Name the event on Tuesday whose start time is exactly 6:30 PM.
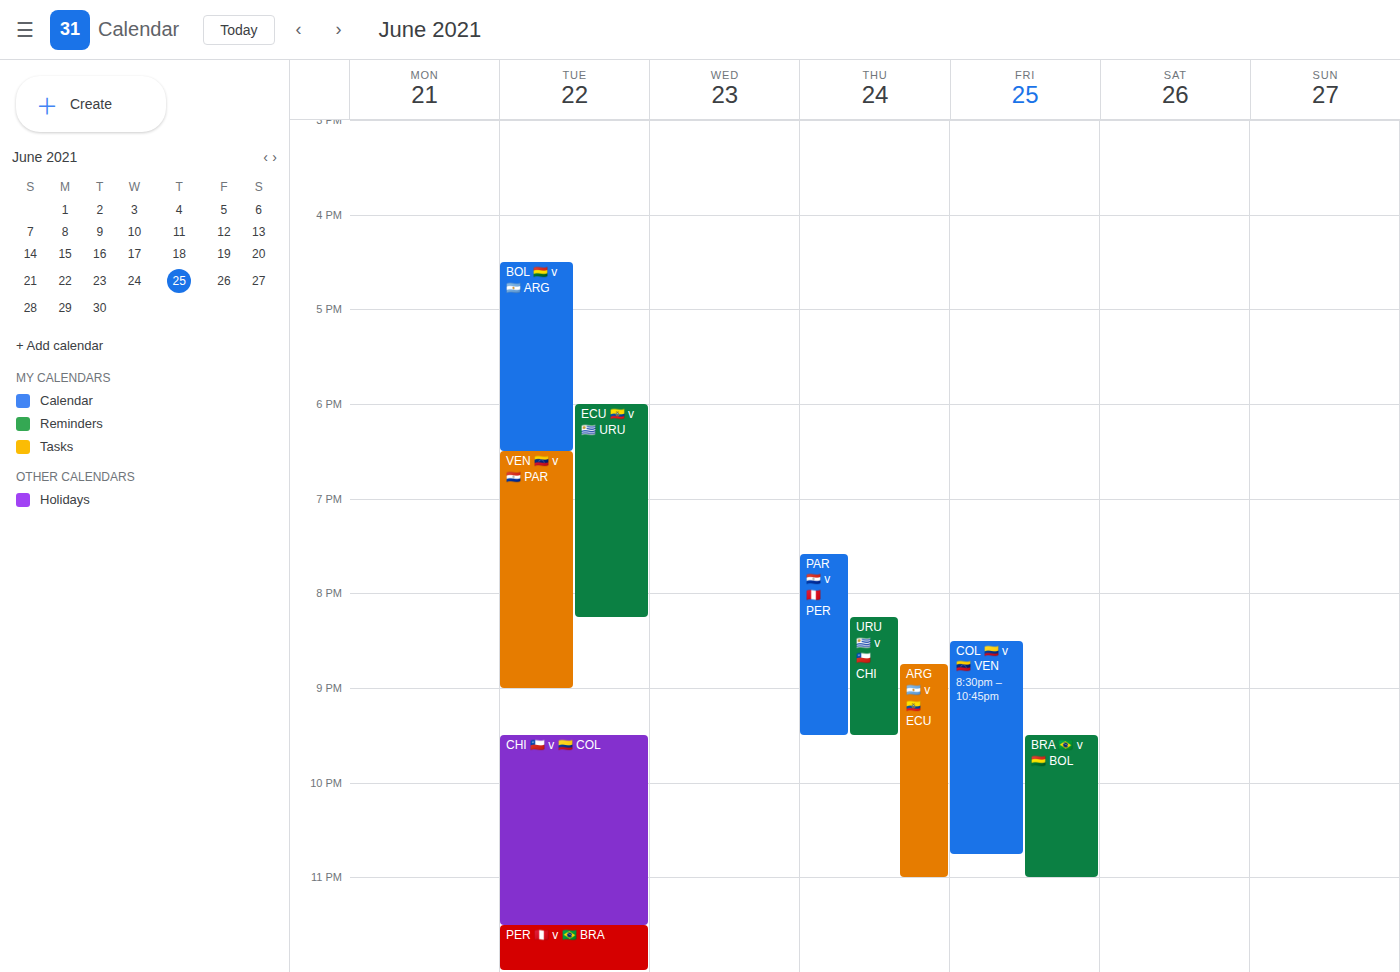
"VEN 🇻🇪 v 🇵🇾 PAR"